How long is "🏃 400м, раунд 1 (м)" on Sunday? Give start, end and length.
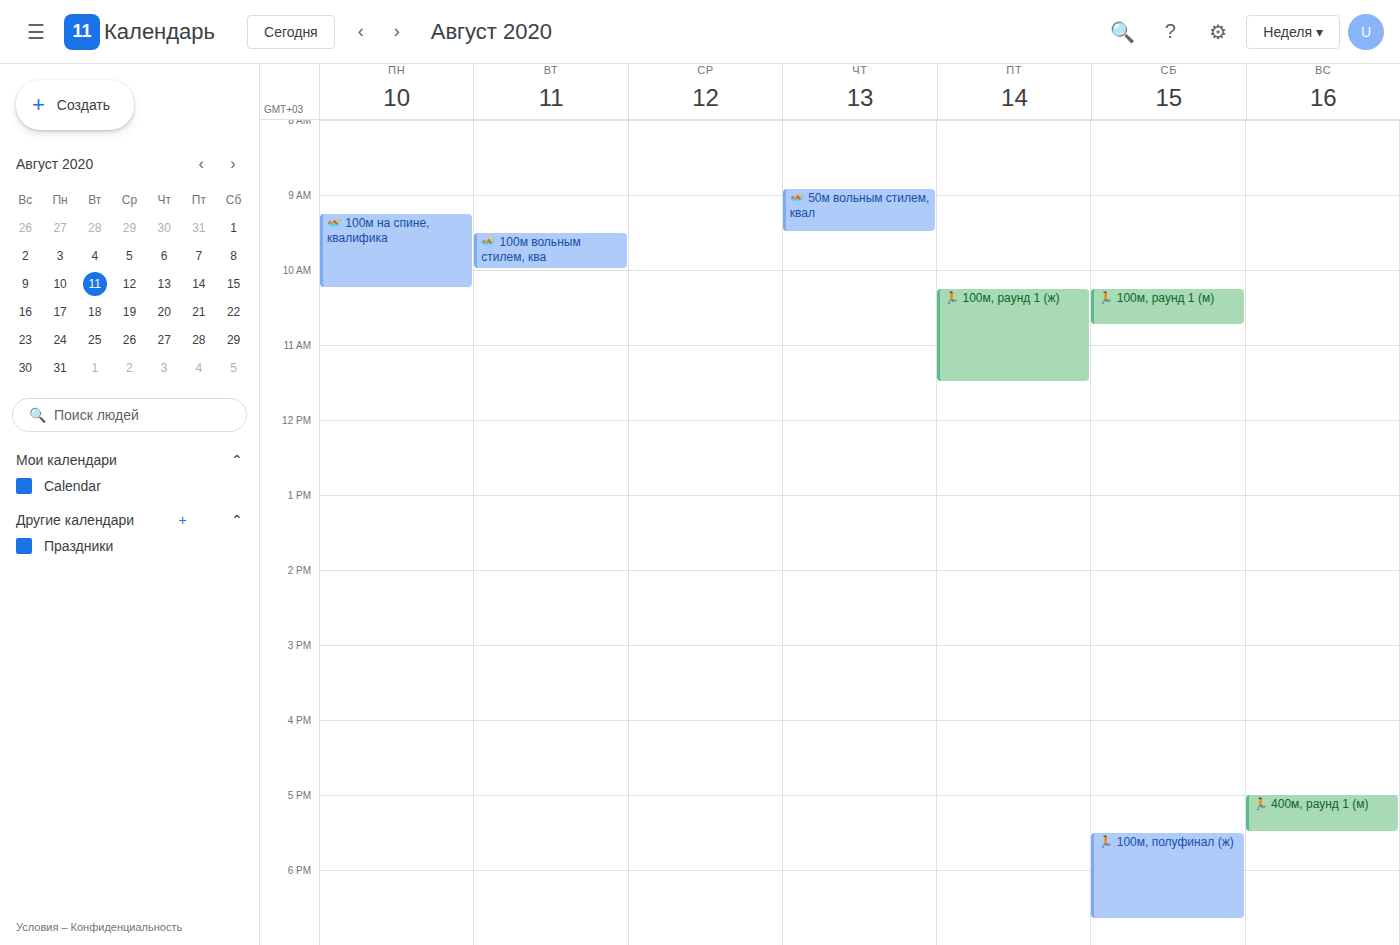
5:00 PM to 5:30 PM, 30 minutes